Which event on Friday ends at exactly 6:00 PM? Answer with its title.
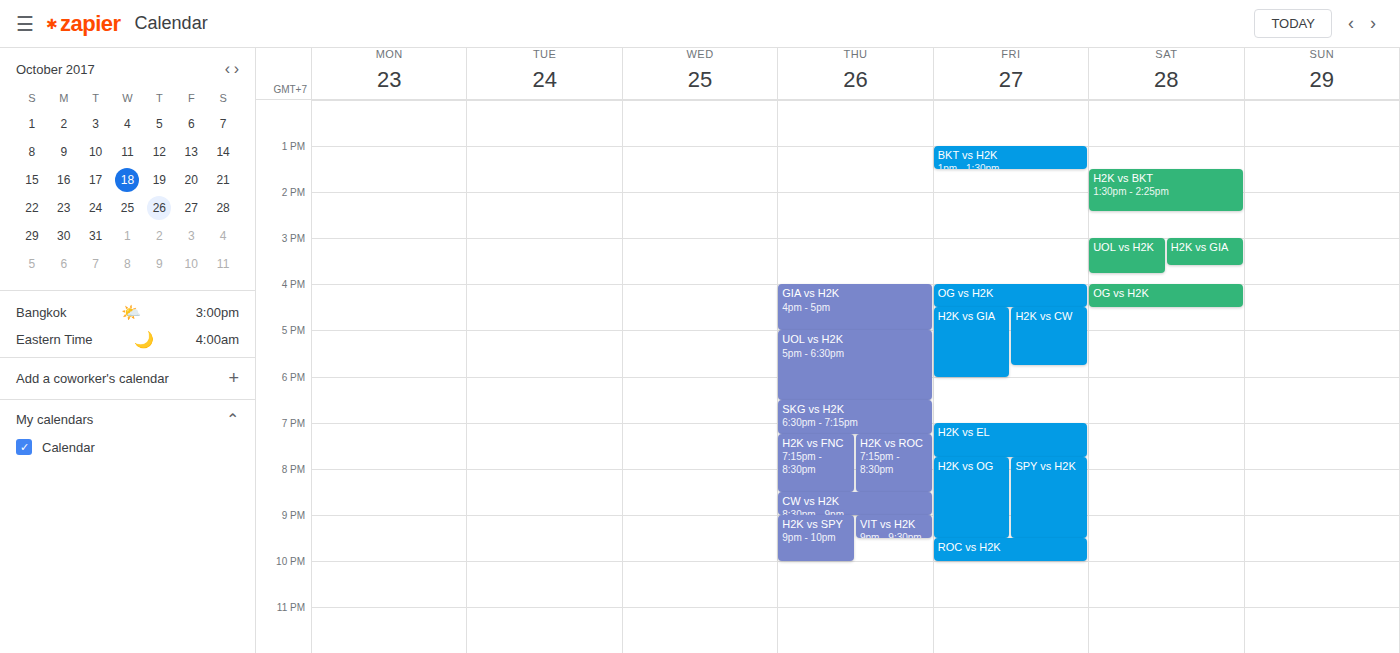
"H2K vs GIA"